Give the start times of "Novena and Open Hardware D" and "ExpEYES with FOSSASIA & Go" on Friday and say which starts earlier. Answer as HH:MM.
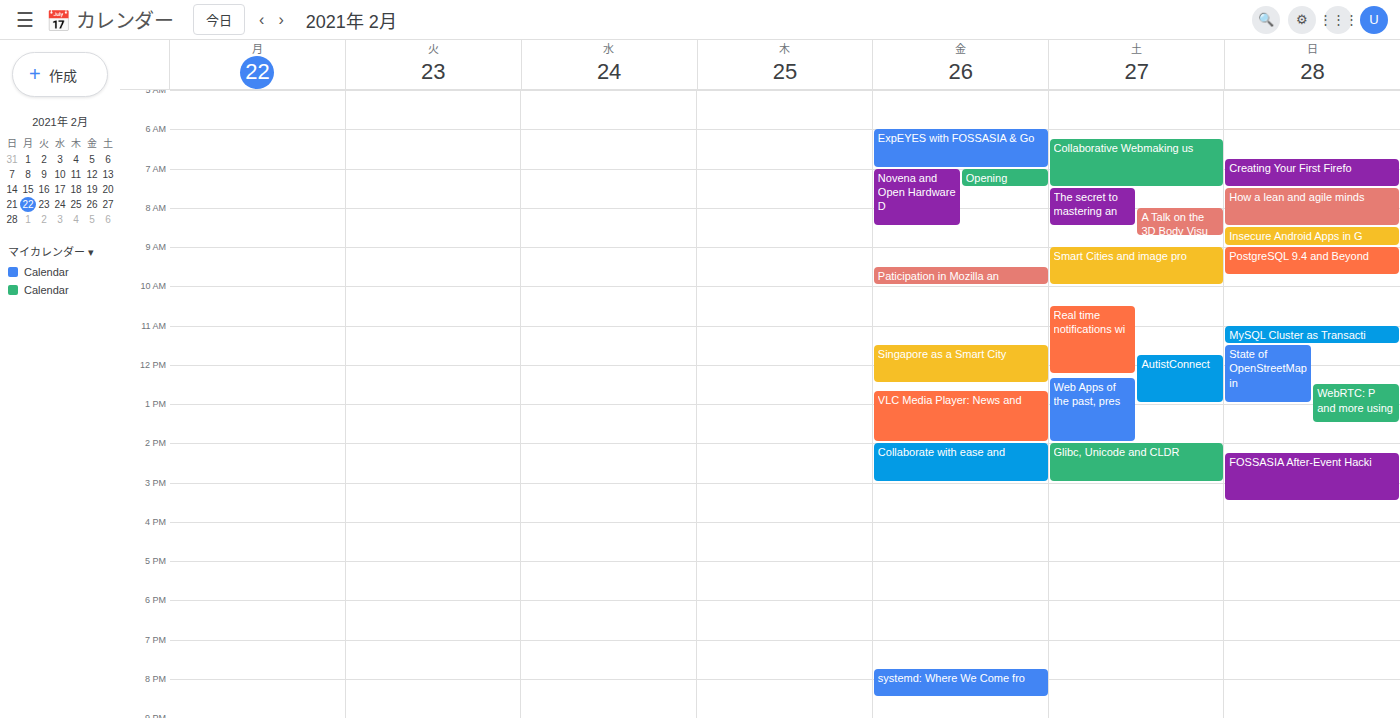
"ExpEYES with FOSSASIA & Go" 06:00; "Novena and Open Hardware D" 07:00.